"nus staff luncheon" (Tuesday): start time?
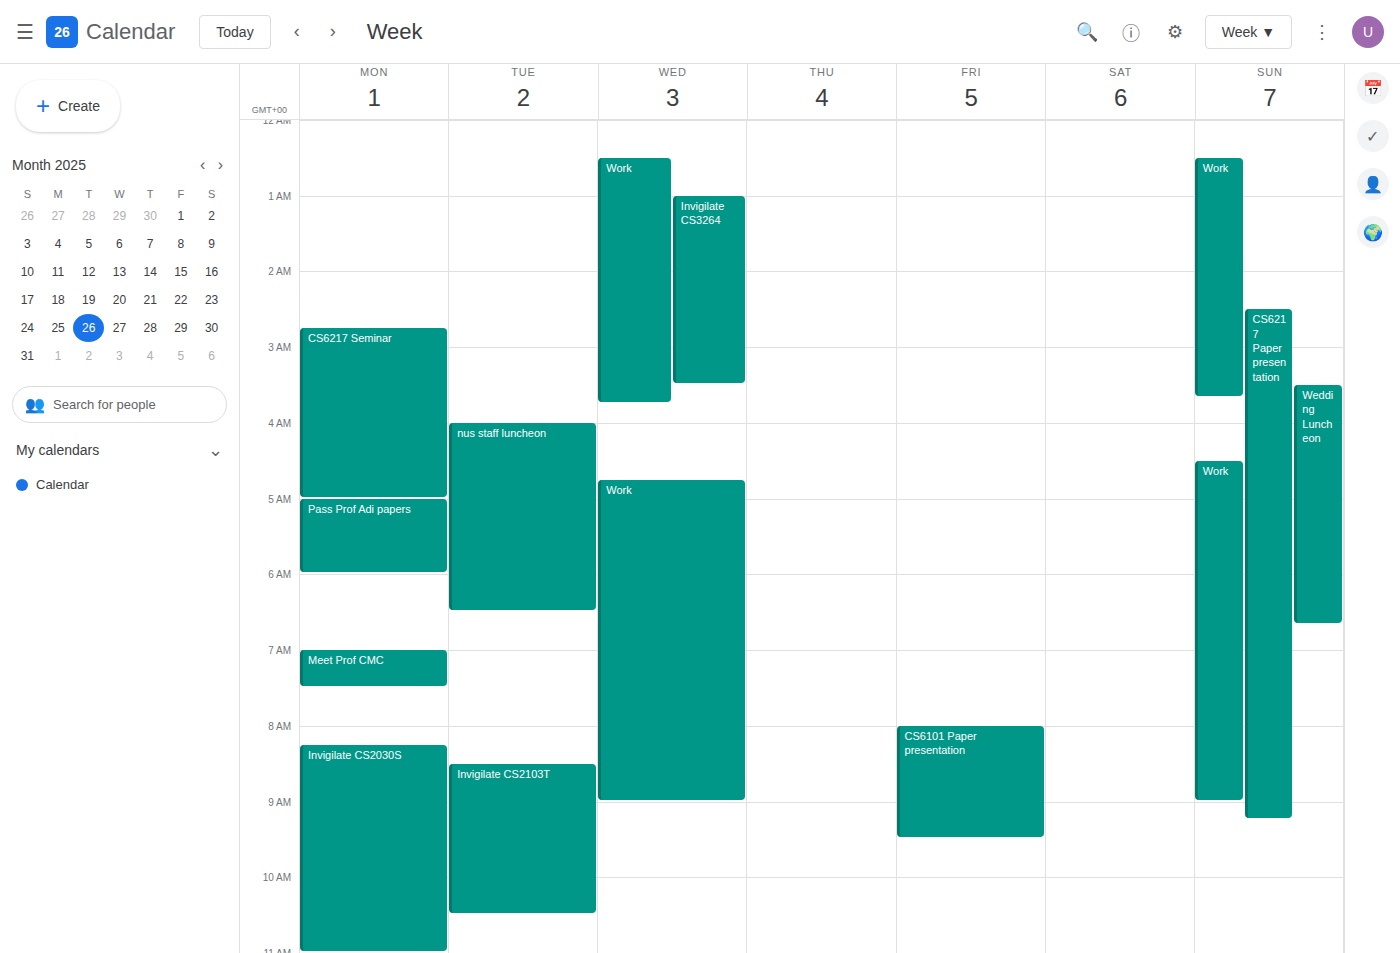
4:00 AM